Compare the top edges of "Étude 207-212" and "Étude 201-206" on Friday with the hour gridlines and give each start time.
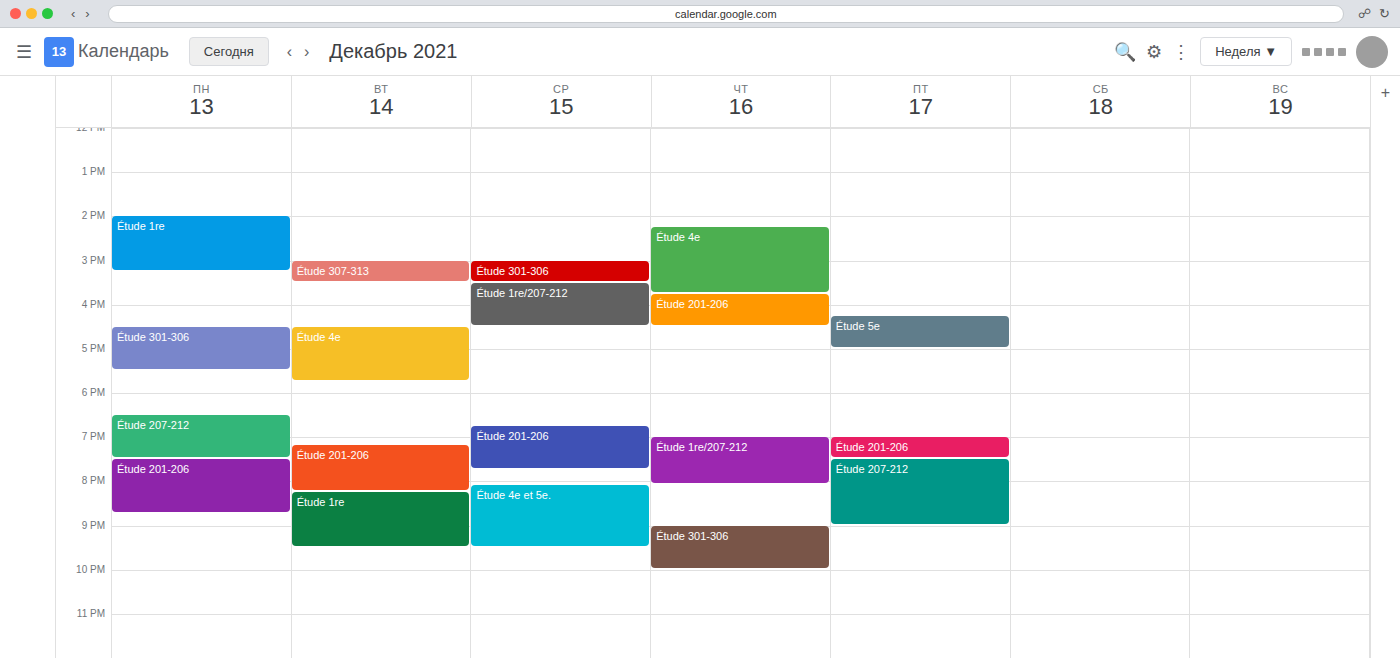
"Étude 207-212": 7:30 PM, halfway between the 7 PM and 8 PM lines. "Étude 201-206": 7:00 PM, exactly on the 7 PM line.